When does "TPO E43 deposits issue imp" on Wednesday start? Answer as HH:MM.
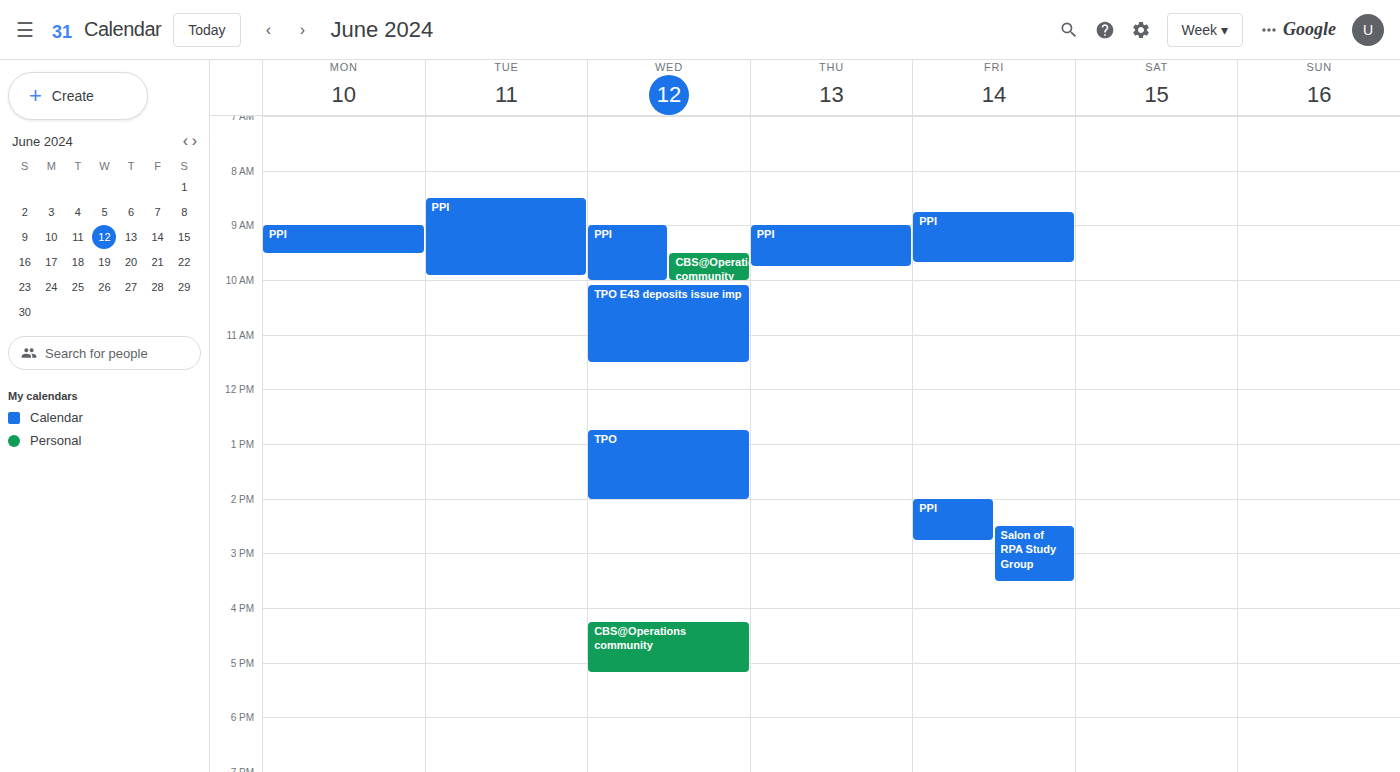
10:05